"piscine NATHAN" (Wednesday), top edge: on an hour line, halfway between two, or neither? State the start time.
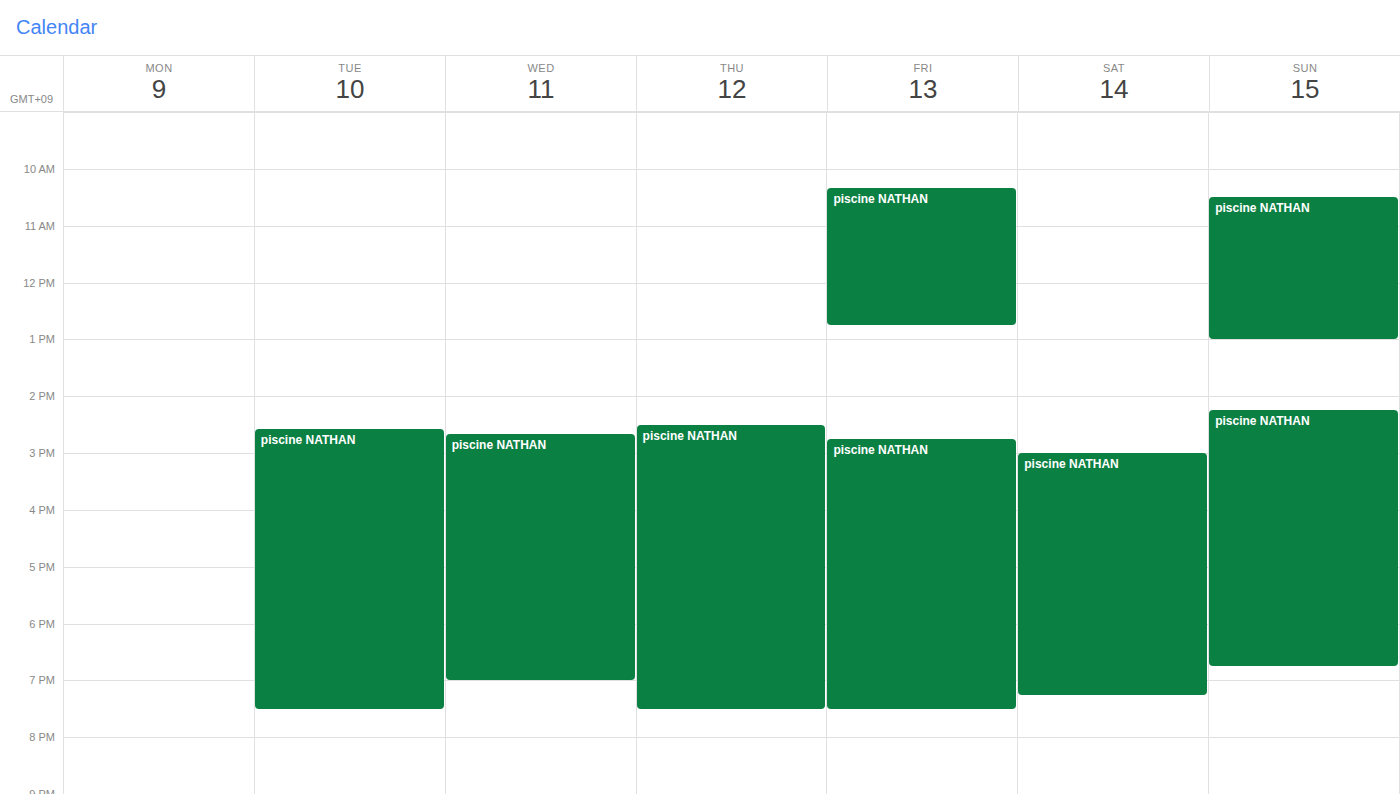
14:40 -- neither: 40 minutes below the 14:00 line and 20 minutes above the 15:00 line.